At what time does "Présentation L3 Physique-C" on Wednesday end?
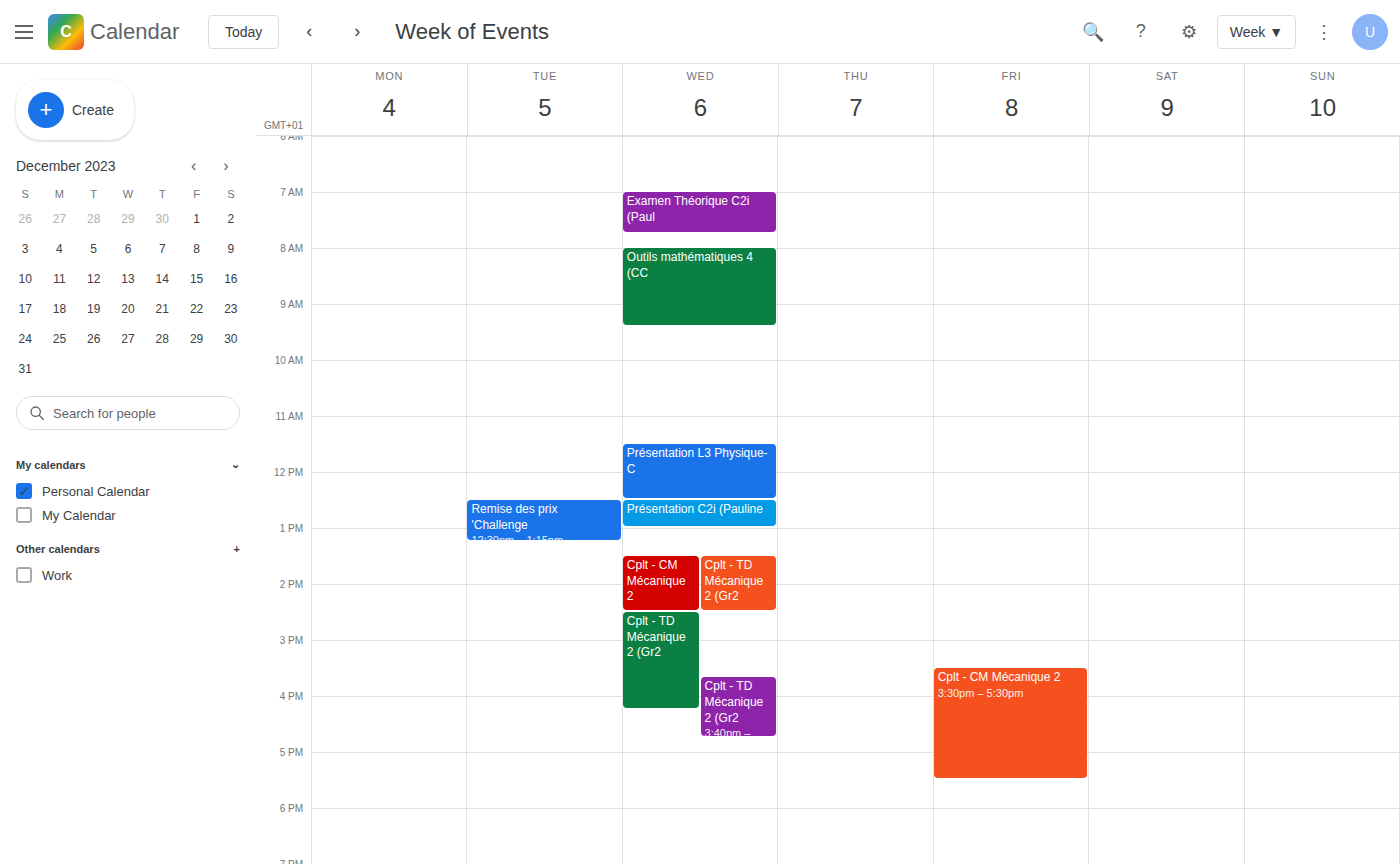
12:30 PM